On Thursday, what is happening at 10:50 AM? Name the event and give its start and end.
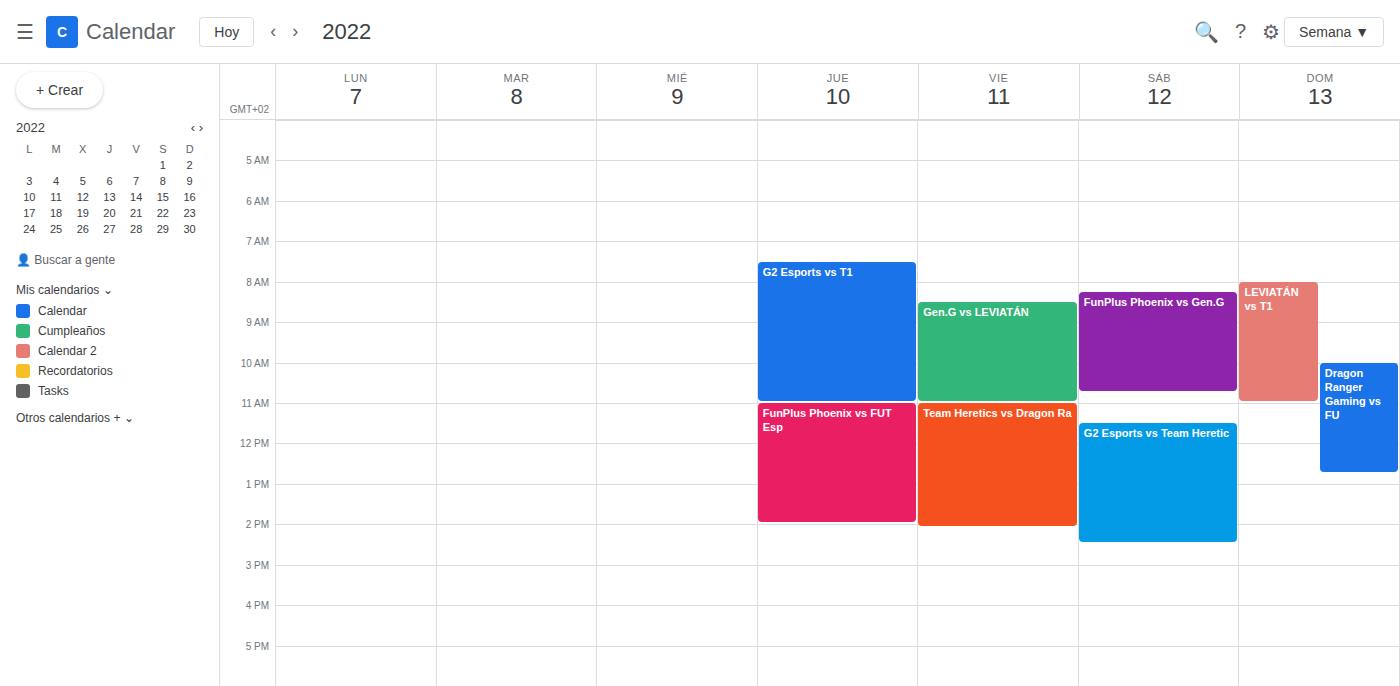
"G2 Esports vs T1", 7:30 AM to 11:00 AM